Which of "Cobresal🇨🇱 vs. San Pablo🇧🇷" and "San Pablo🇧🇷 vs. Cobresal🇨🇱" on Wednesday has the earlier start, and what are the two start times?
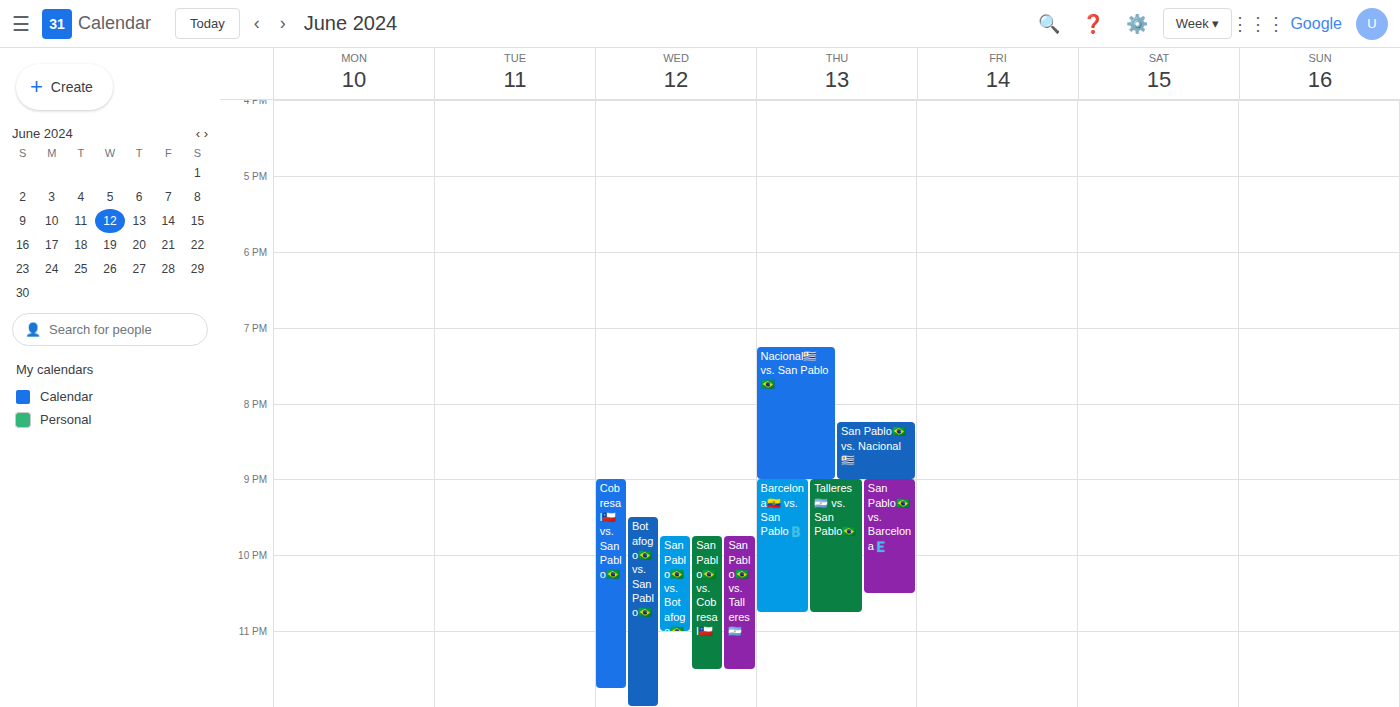
"Cobresal🇨🇱 vs. San Pablo🇧🇷" 9:00 PM; "San Pablo🇧🇷 vs. Cobresal🇨🇱" 9:45 PM.